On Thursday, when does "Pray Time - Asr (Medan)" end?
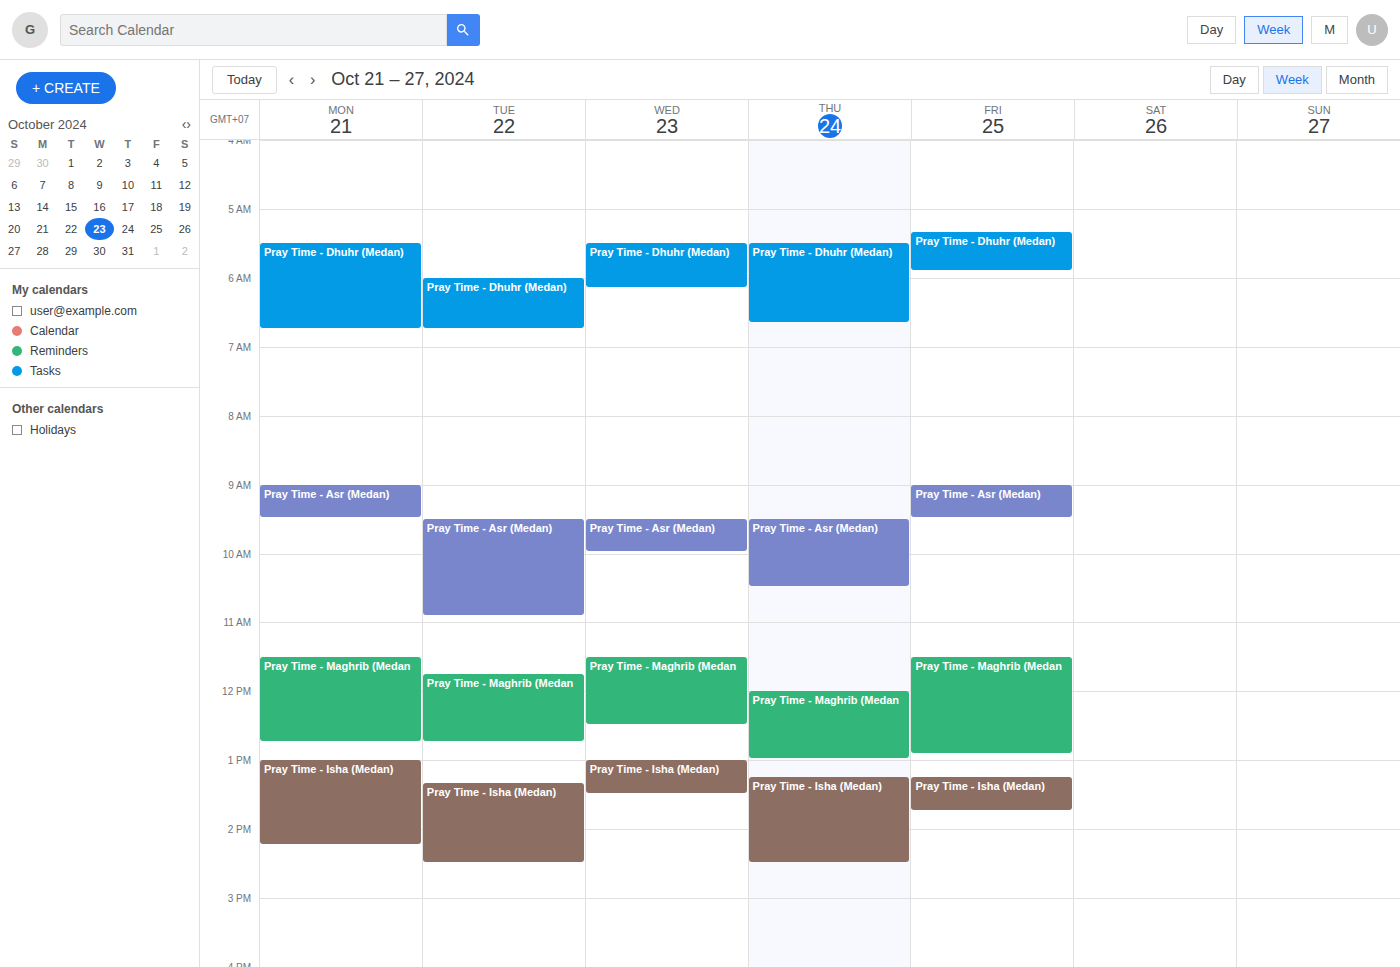
10:30 AM